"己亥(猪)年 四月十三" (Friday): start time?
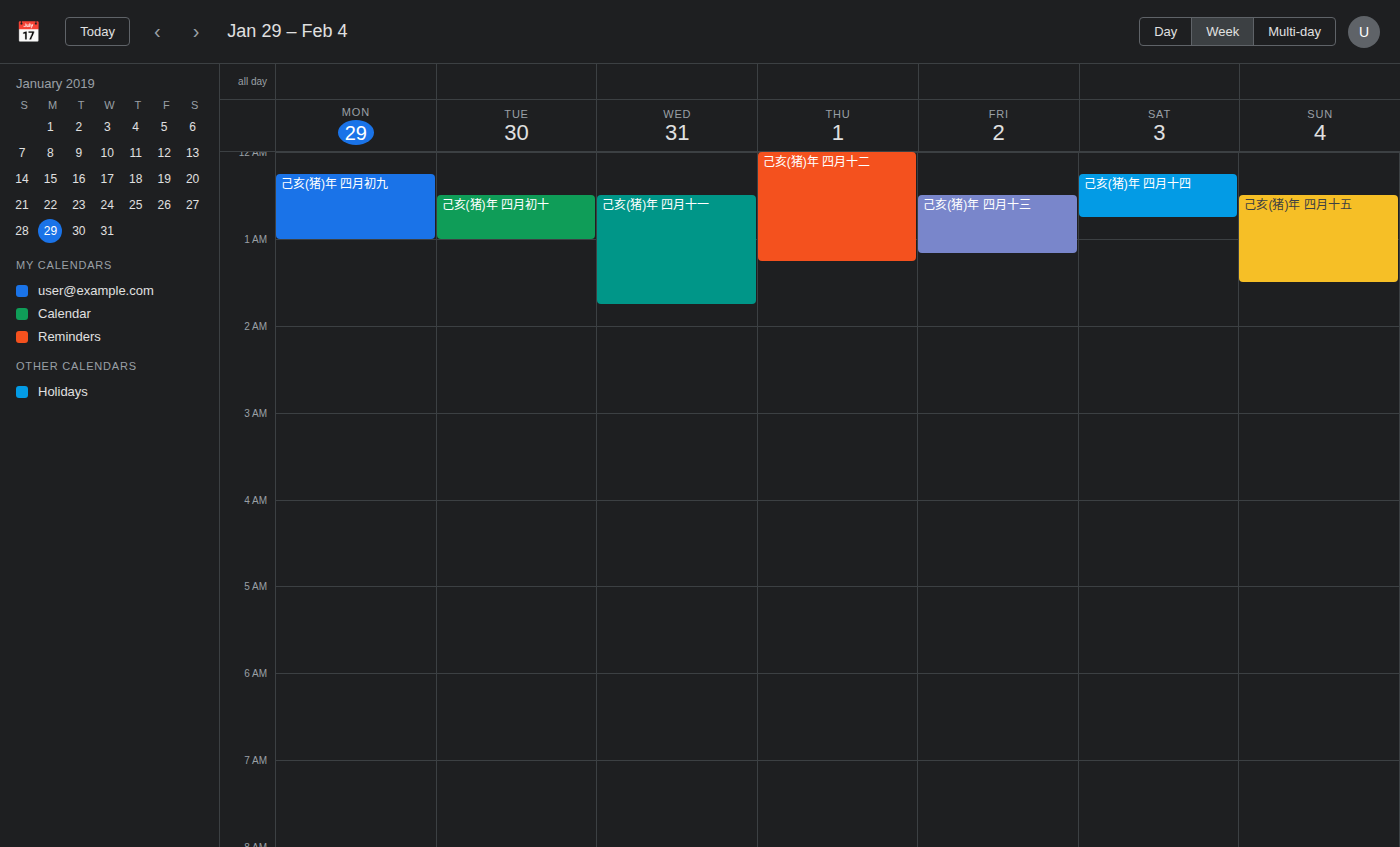
12:30 AM